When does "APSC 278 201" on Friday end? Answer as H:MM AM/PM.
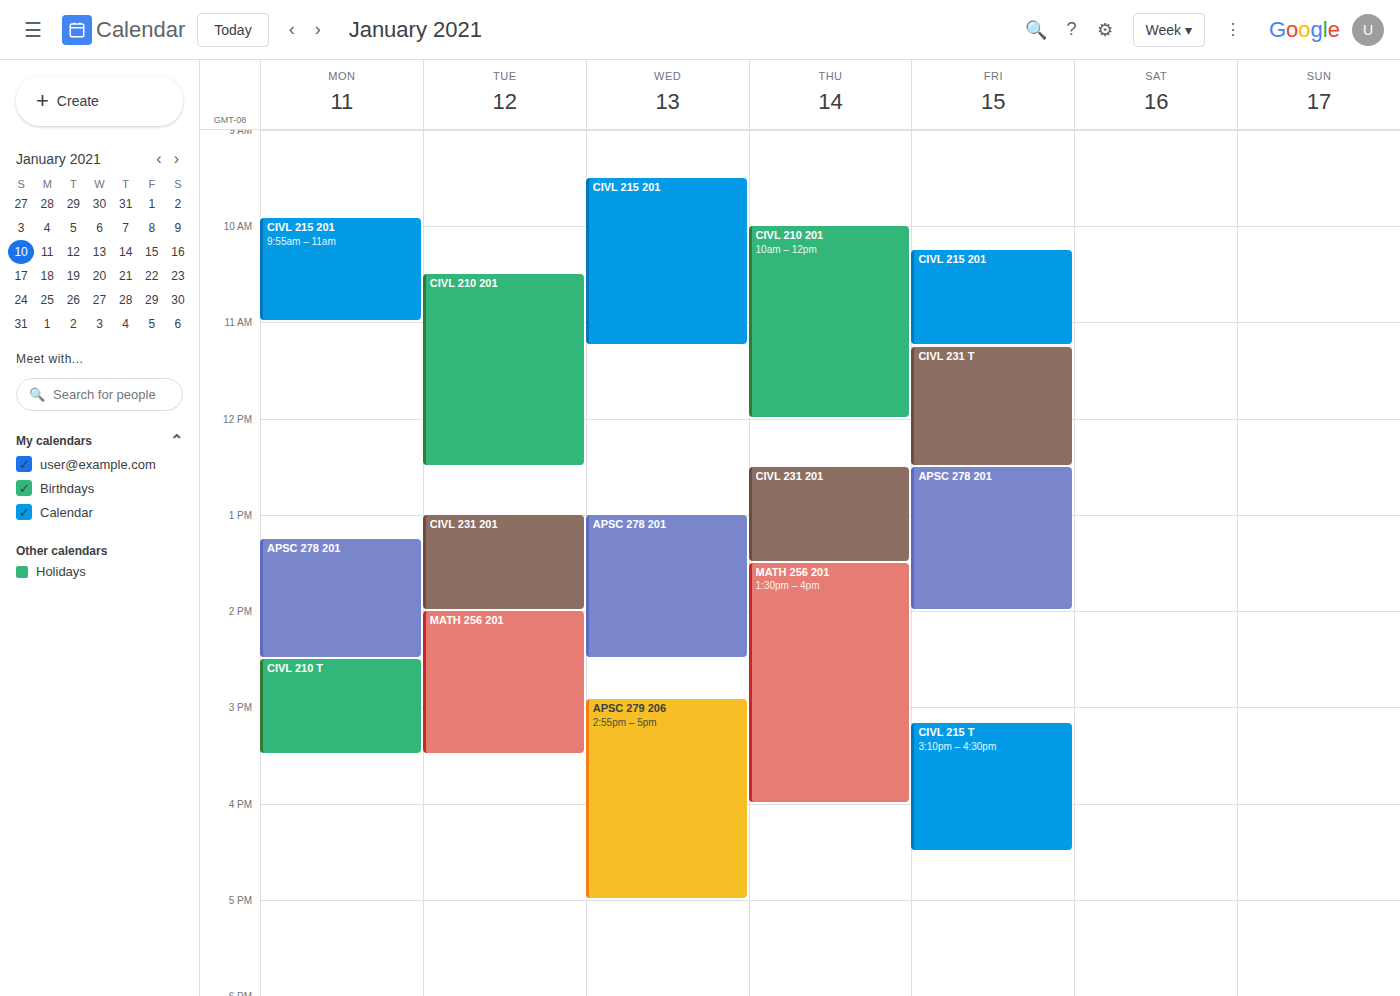
2:00 PM